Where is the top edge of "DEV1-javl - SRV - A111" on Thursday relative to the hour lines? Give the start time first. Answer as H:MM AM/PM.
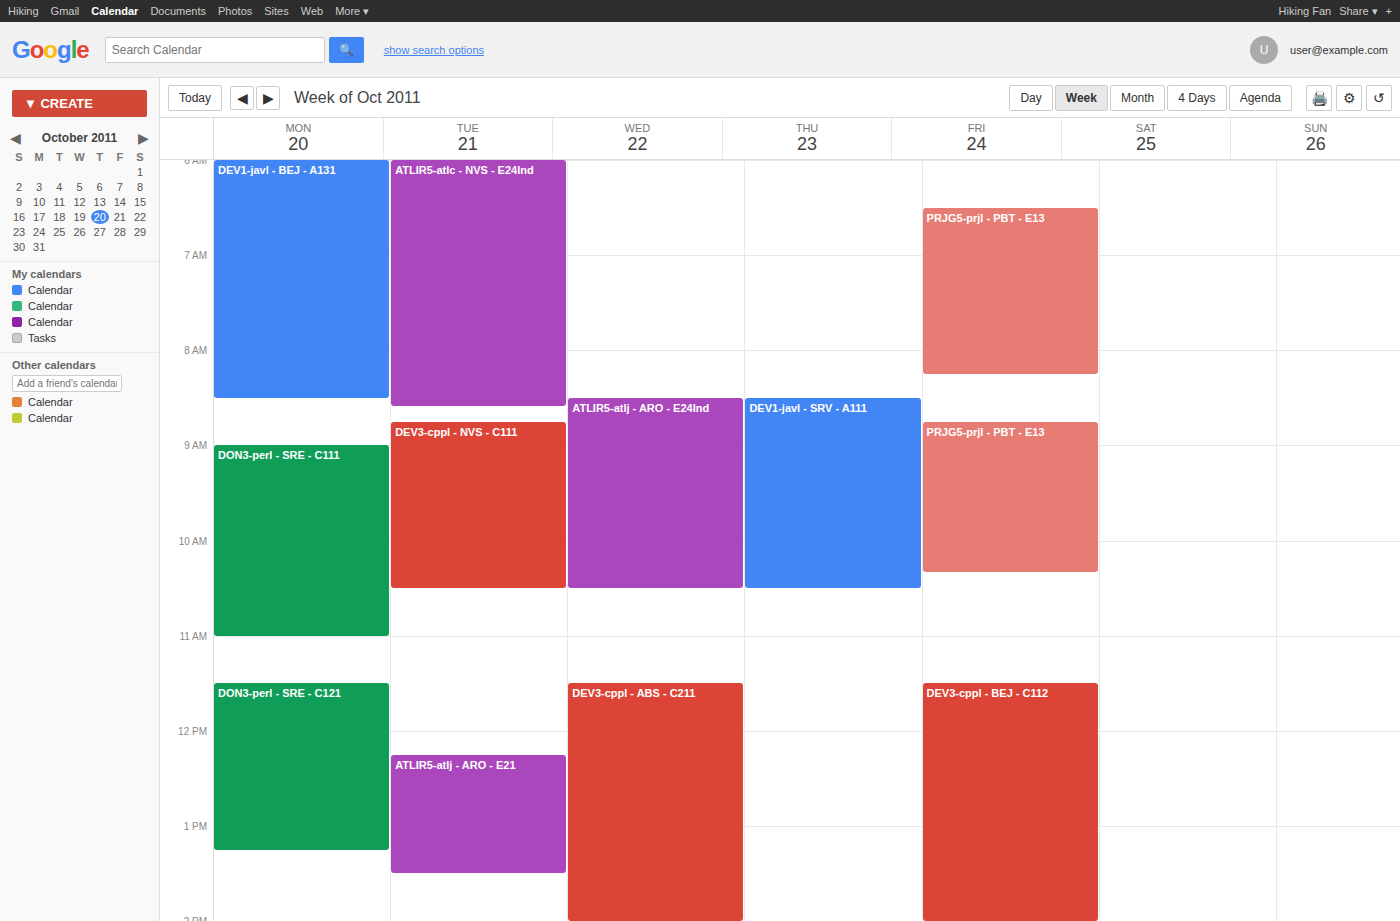
8:30 AM -- halfway between the 8 AM and 9 AM lines.